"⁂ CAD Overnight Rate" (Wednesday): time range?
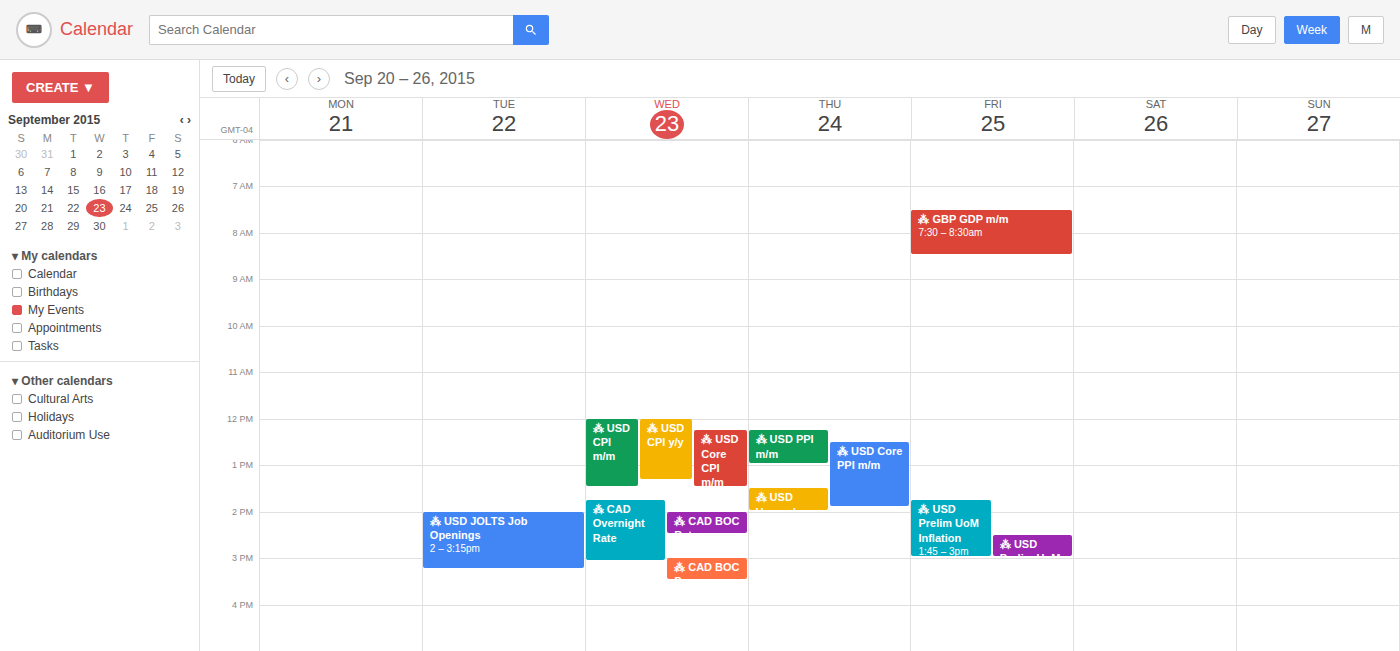
1:45 PM to 3:05 PM